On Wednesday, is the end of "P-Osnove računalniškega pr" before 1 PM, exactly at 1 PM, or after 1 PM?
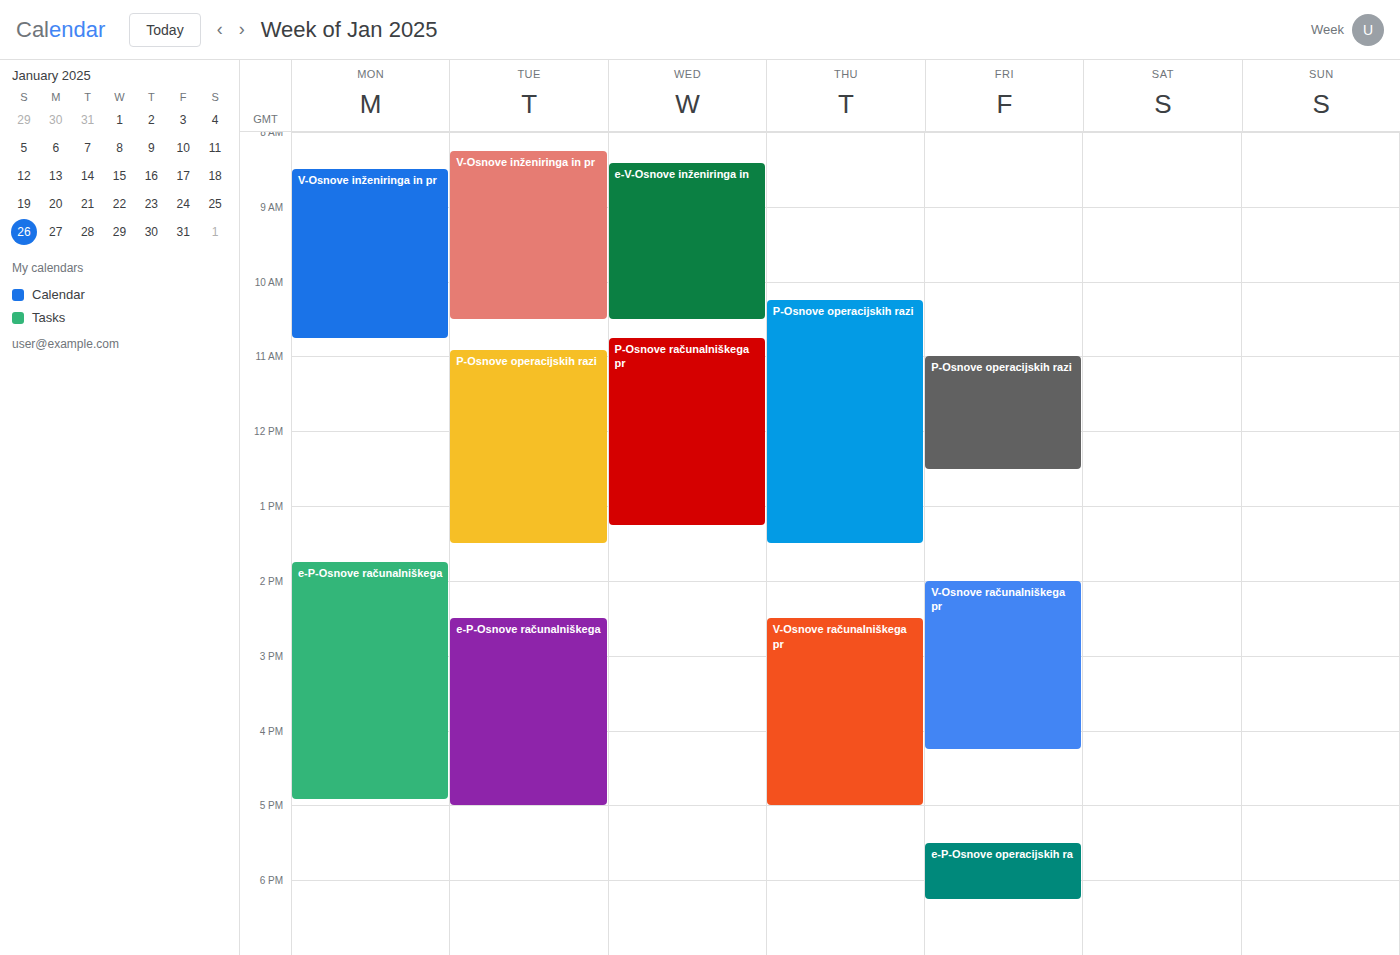
1:15 PM -- after 1 PM, 15 minutes below the 1 PM line.